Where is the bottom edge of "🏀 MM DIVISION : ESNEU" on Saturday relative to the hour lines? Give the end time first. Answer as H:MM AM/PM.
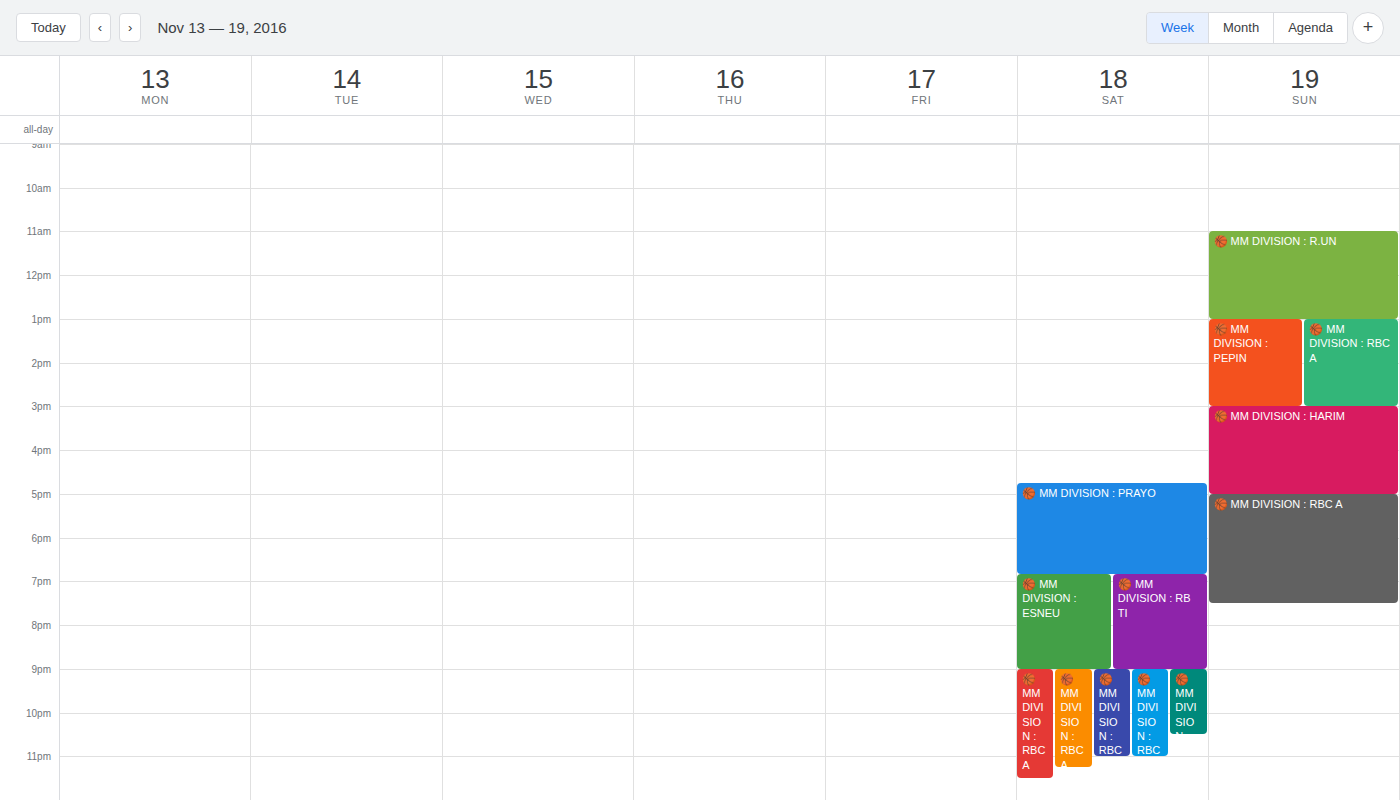
9:00 PM -- exactly on the 9 PM line.